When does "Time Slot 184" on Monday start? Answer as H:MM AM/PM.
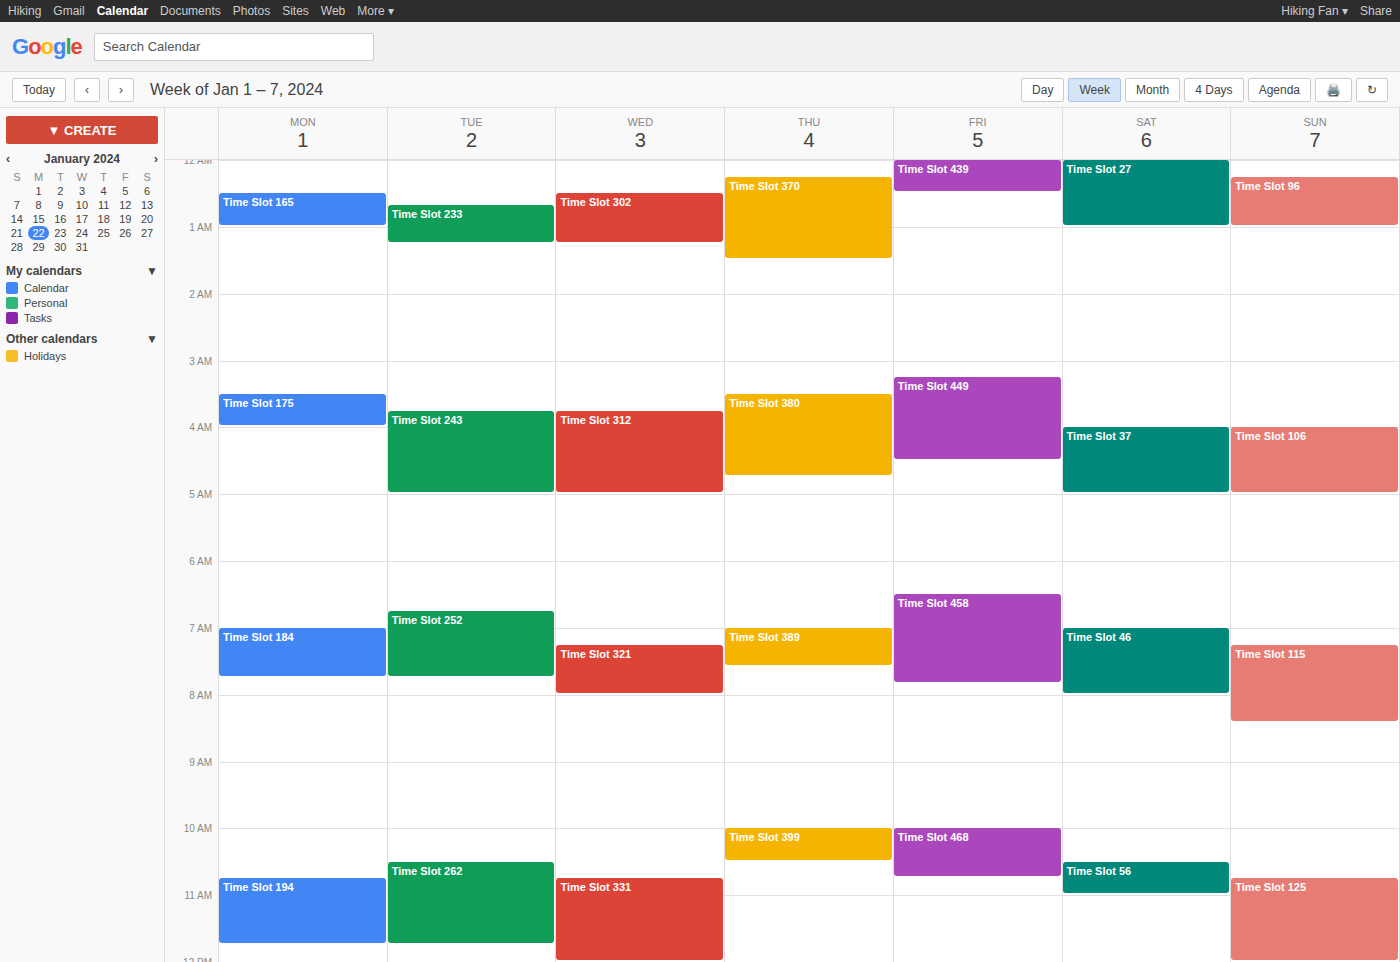
7:00 AM